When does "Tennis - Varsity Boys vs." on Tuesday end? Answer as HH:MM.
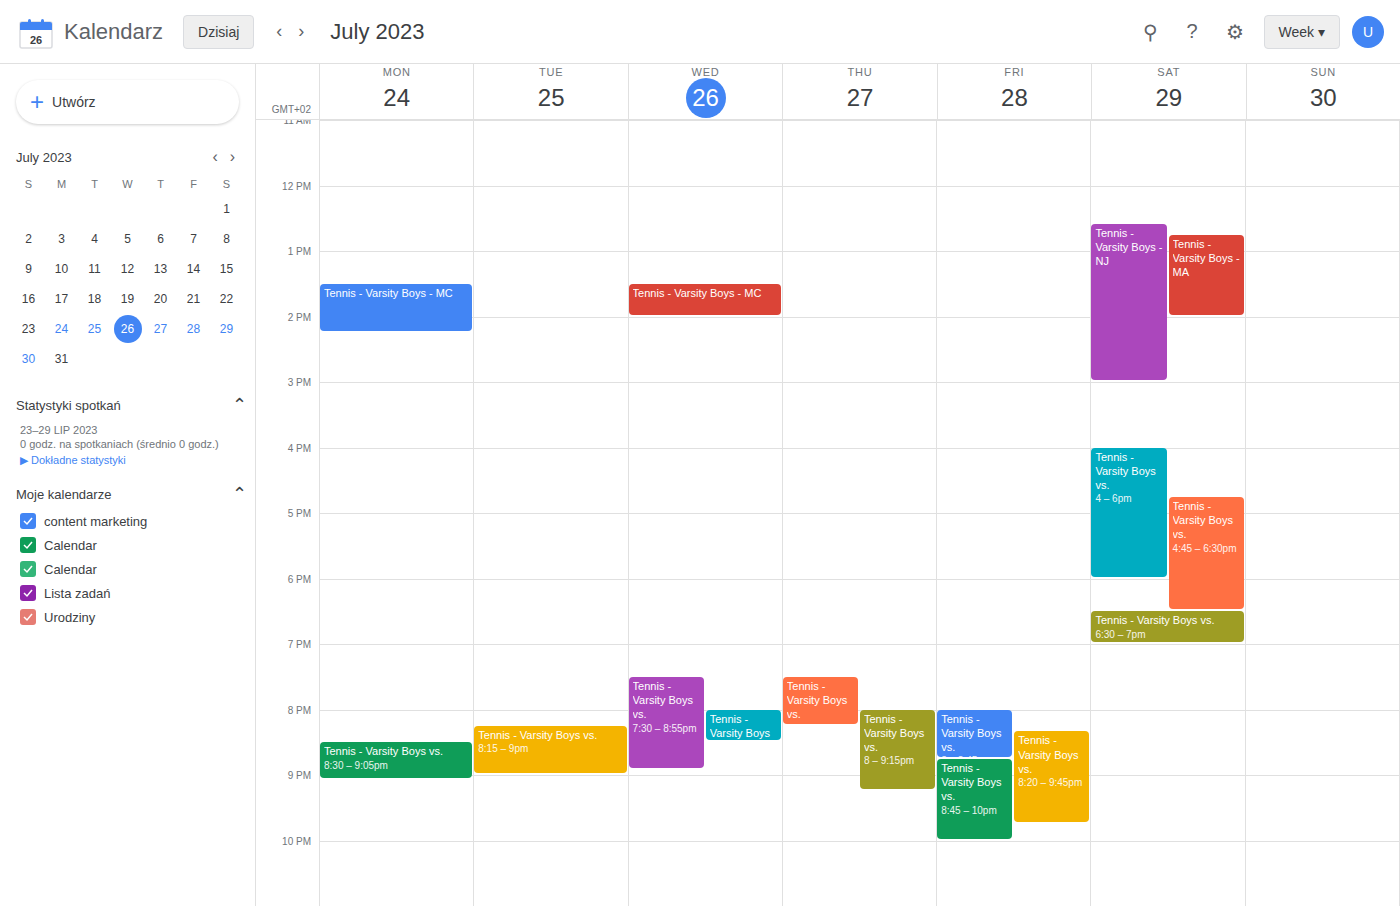
21:00